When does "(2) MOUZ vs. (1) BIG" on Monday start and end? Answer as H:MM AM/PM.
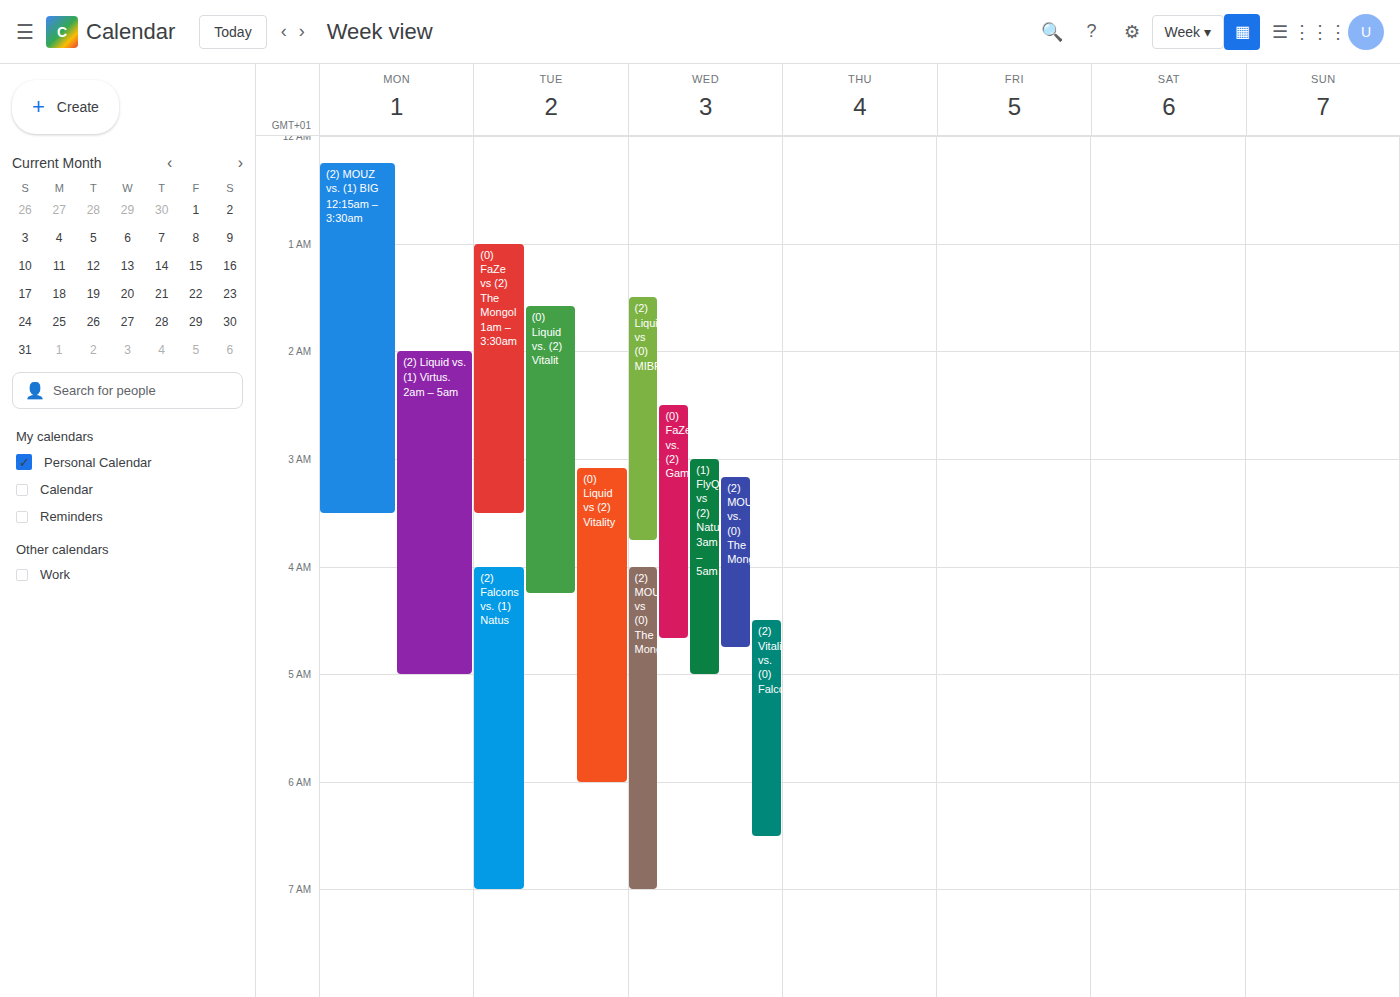
12:15 AM to 3:30 AM